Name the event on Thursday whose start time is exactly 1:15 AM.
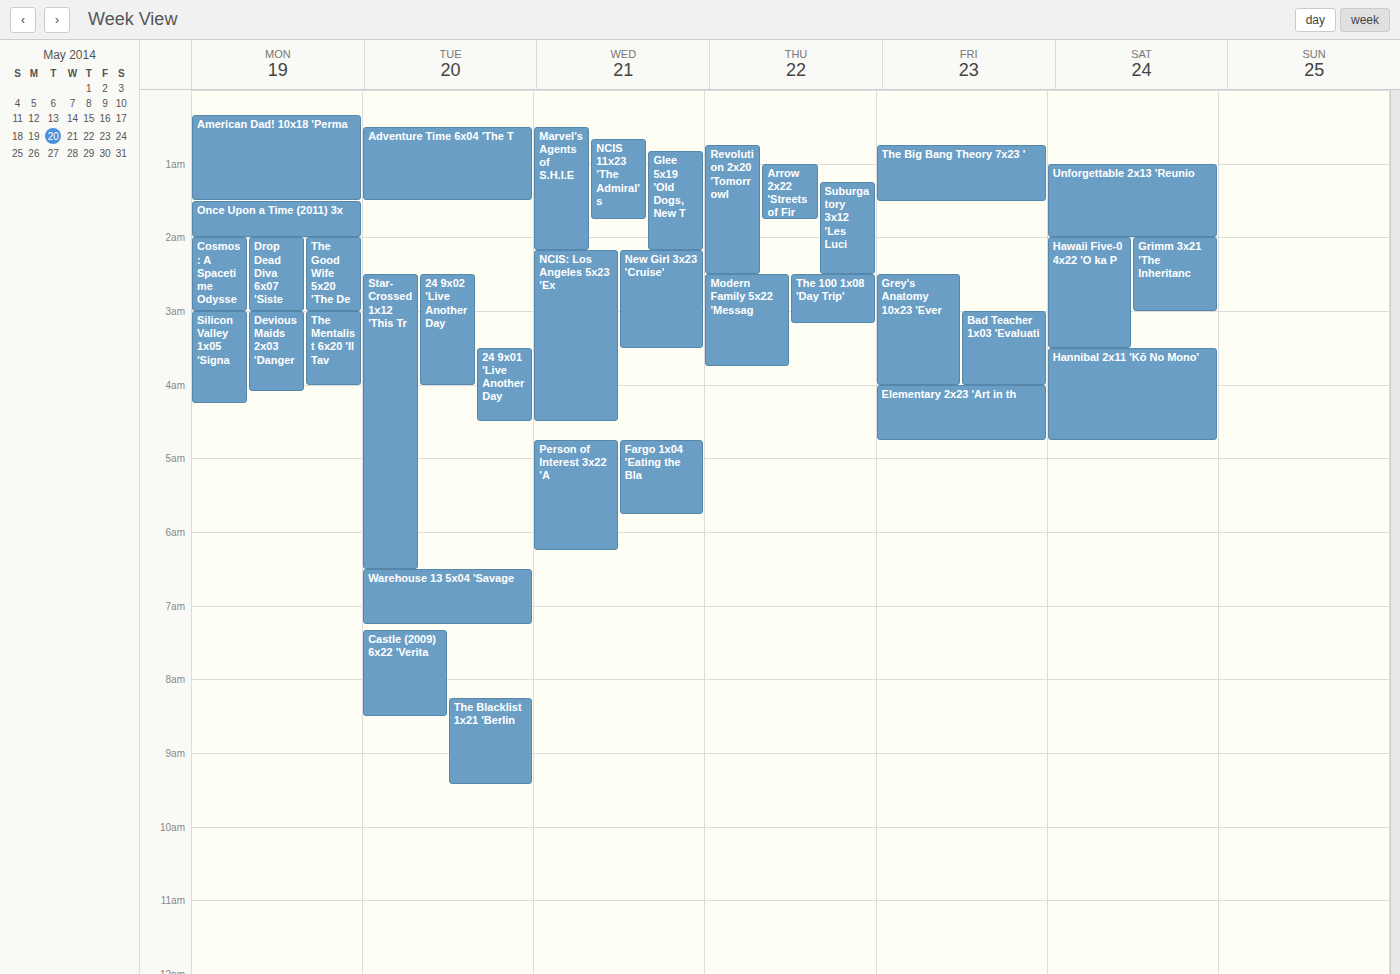
"Suburgatory 3x12 'Les Luci"